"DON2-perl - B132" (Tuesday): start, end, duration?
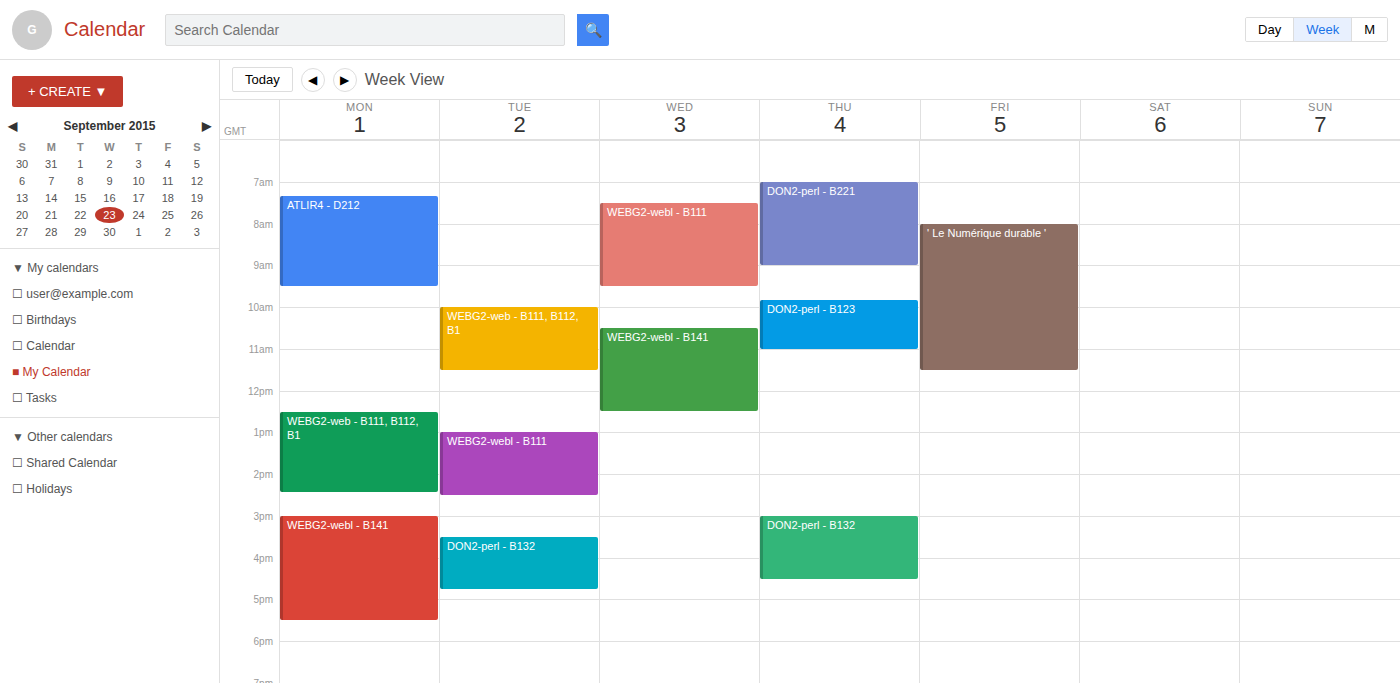
3:30 PM to 4:45 PM, 1 hour 15 minutes